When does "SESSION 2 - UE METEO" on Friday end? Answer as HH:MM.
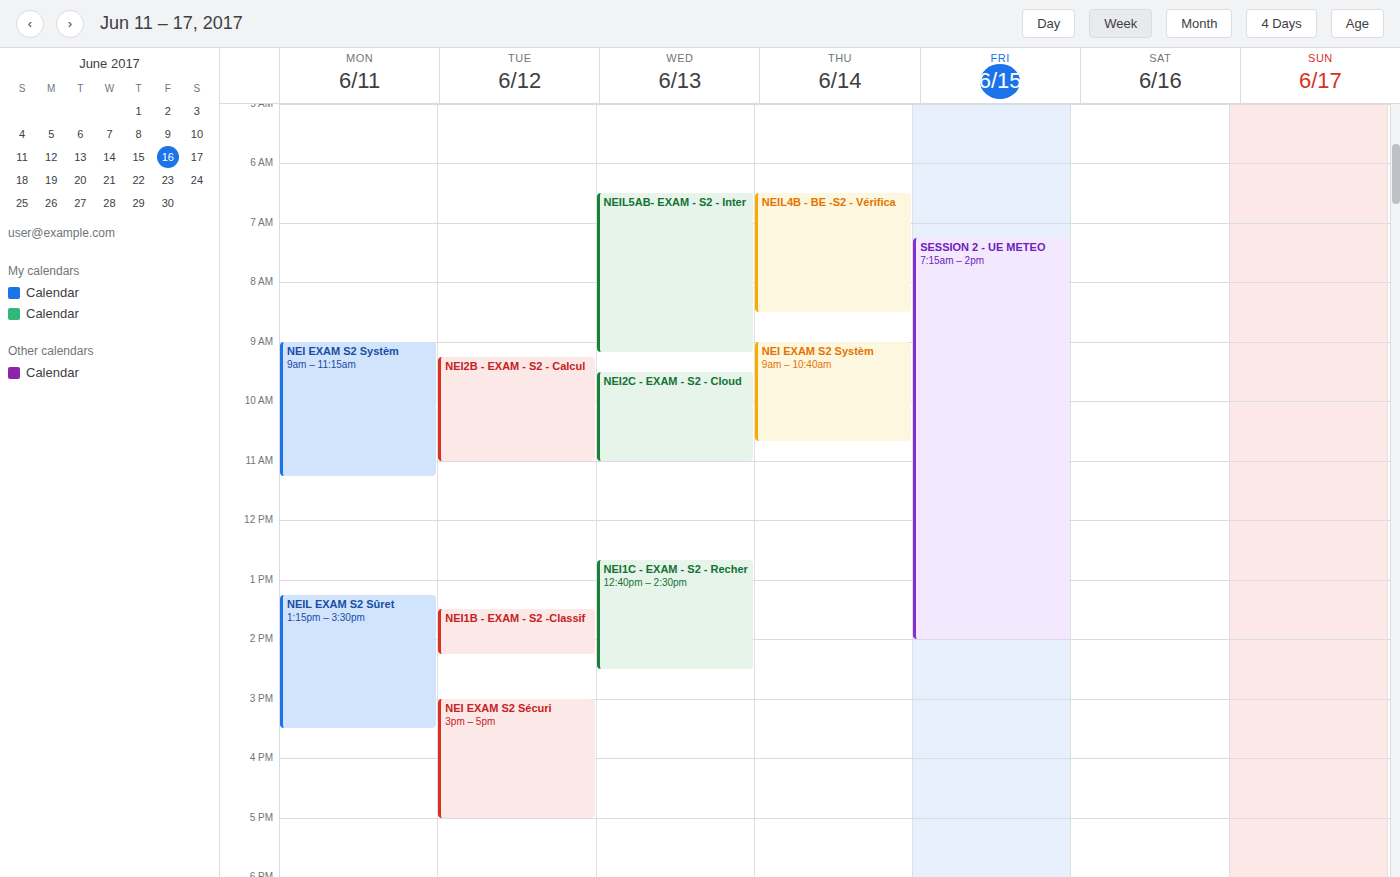
14:00